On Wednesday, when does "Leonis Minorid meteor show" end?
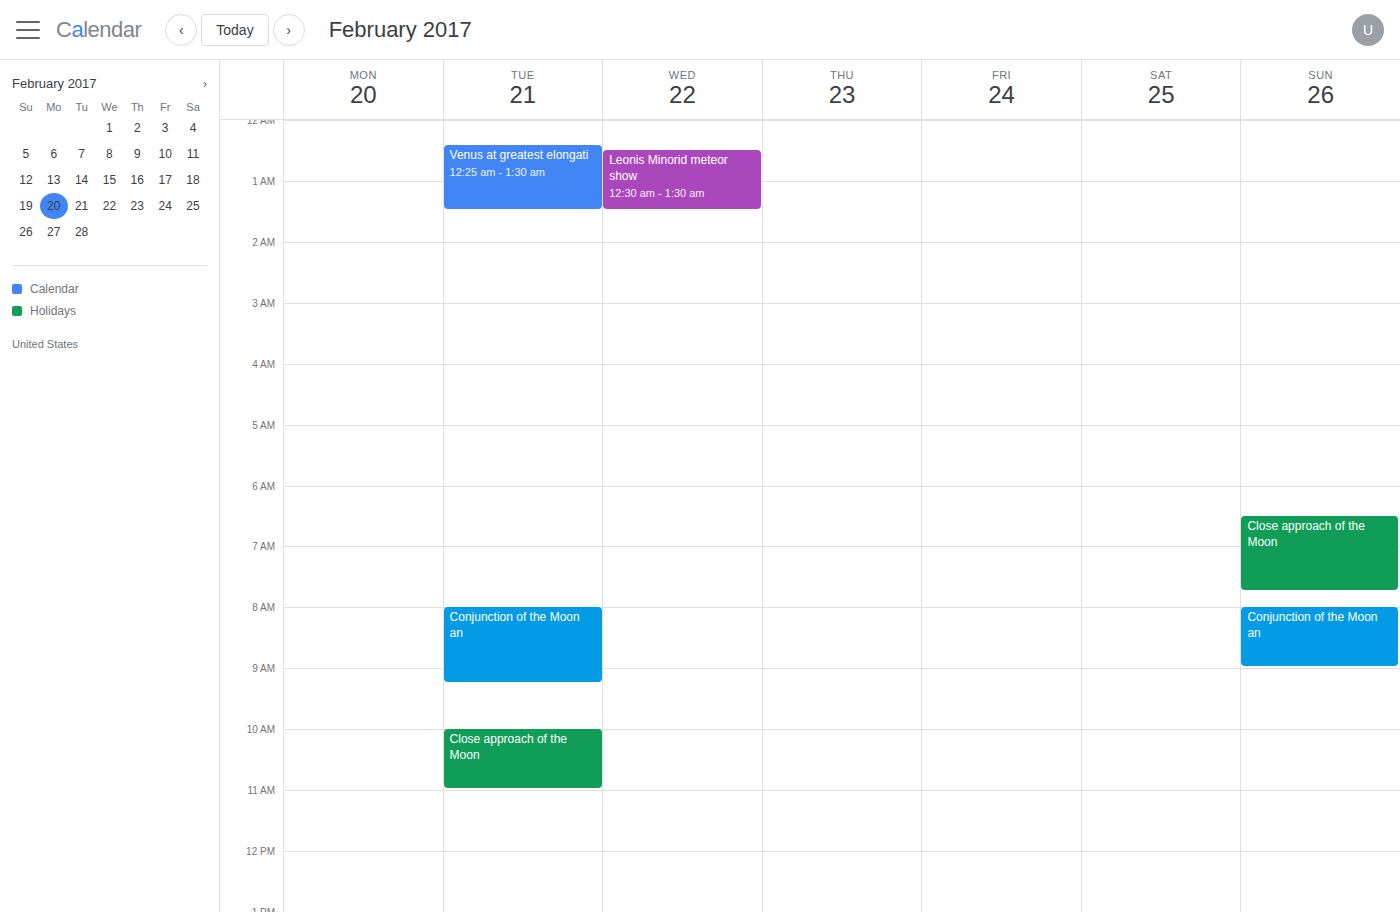
1:30 AM